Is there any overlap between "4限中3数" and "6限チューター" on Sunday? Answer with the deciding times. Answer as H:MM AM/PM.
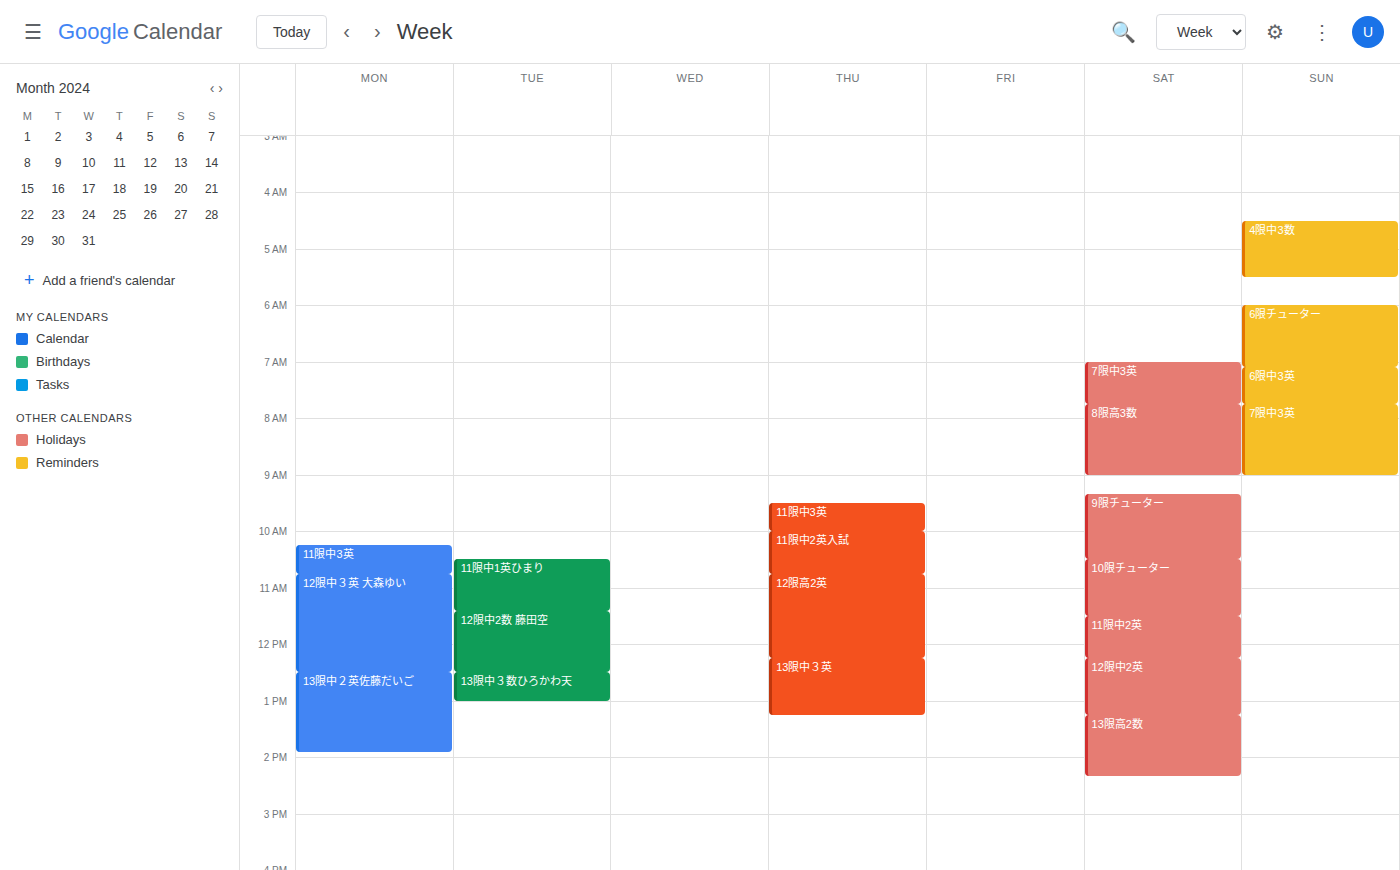
"4限中3数" ends at 5:30 AM and "6限チューター" starts at 6:00 AM -- no overlap.